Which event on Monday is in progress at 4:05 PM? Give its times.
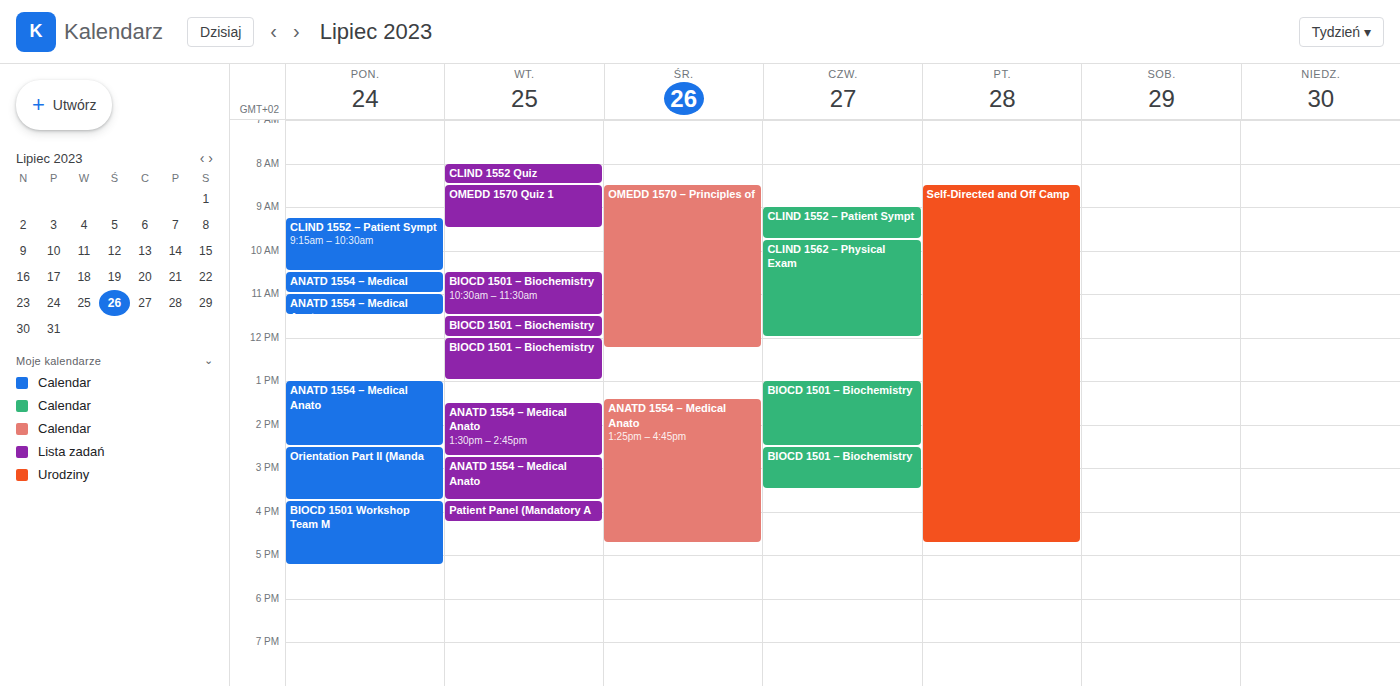
"BIOCD 1501 Workshop Team M", 3:45 PM to 5:15 PM